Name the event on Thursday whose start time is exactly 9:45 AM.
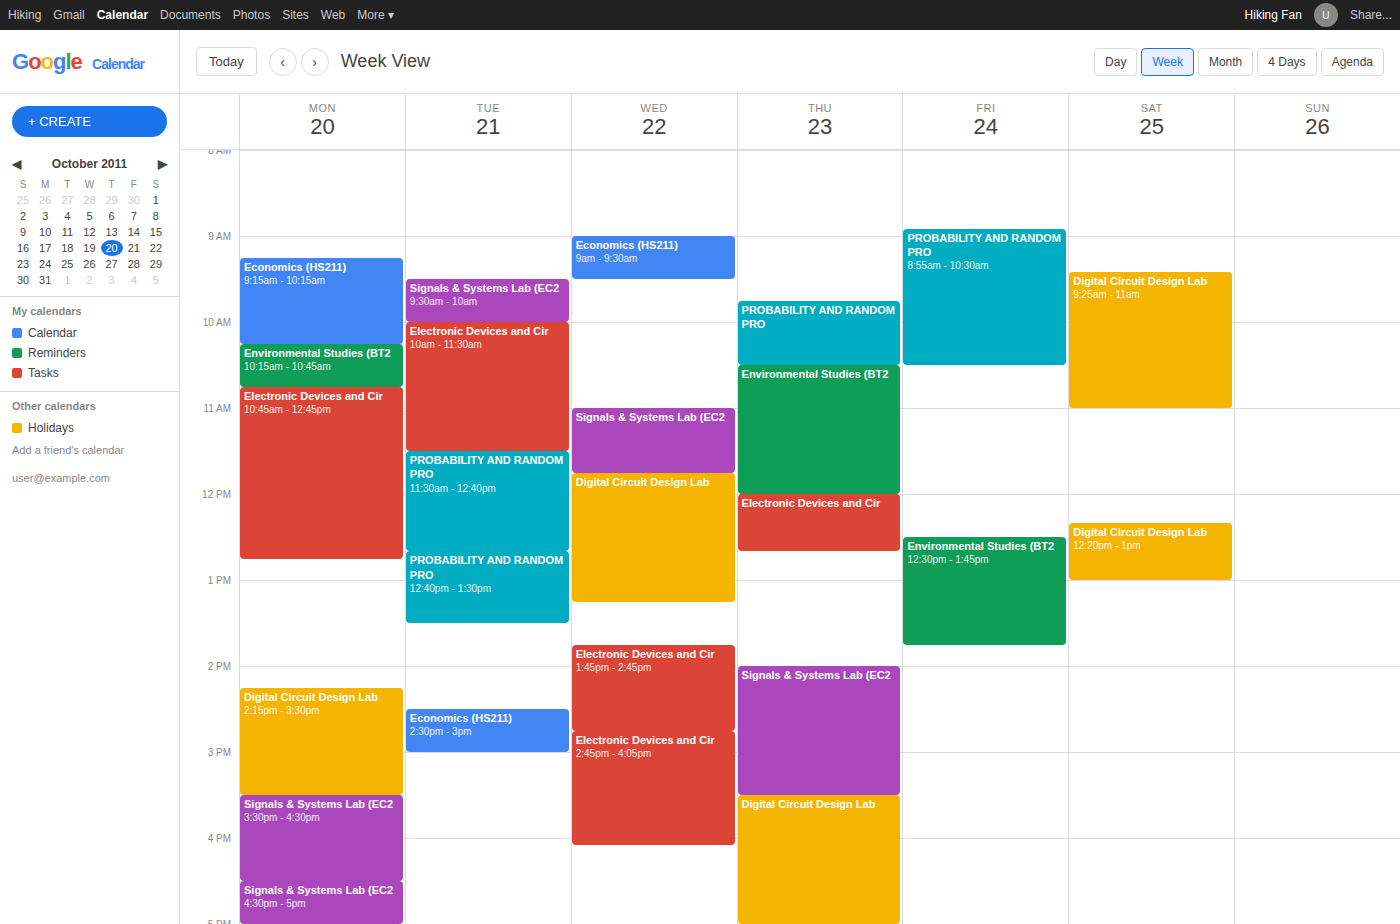
"PROBABILITY AND RANDOM PRO"